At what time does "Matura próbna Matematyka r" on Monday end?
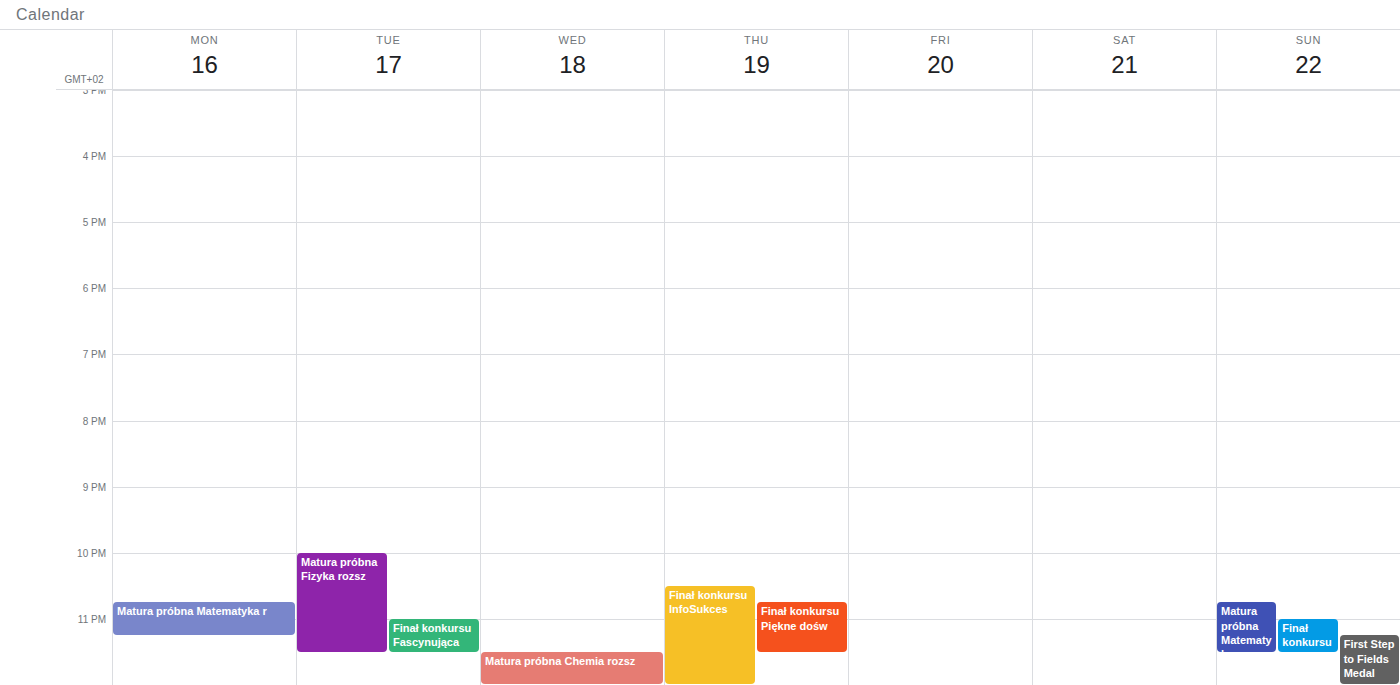
11:15 PM